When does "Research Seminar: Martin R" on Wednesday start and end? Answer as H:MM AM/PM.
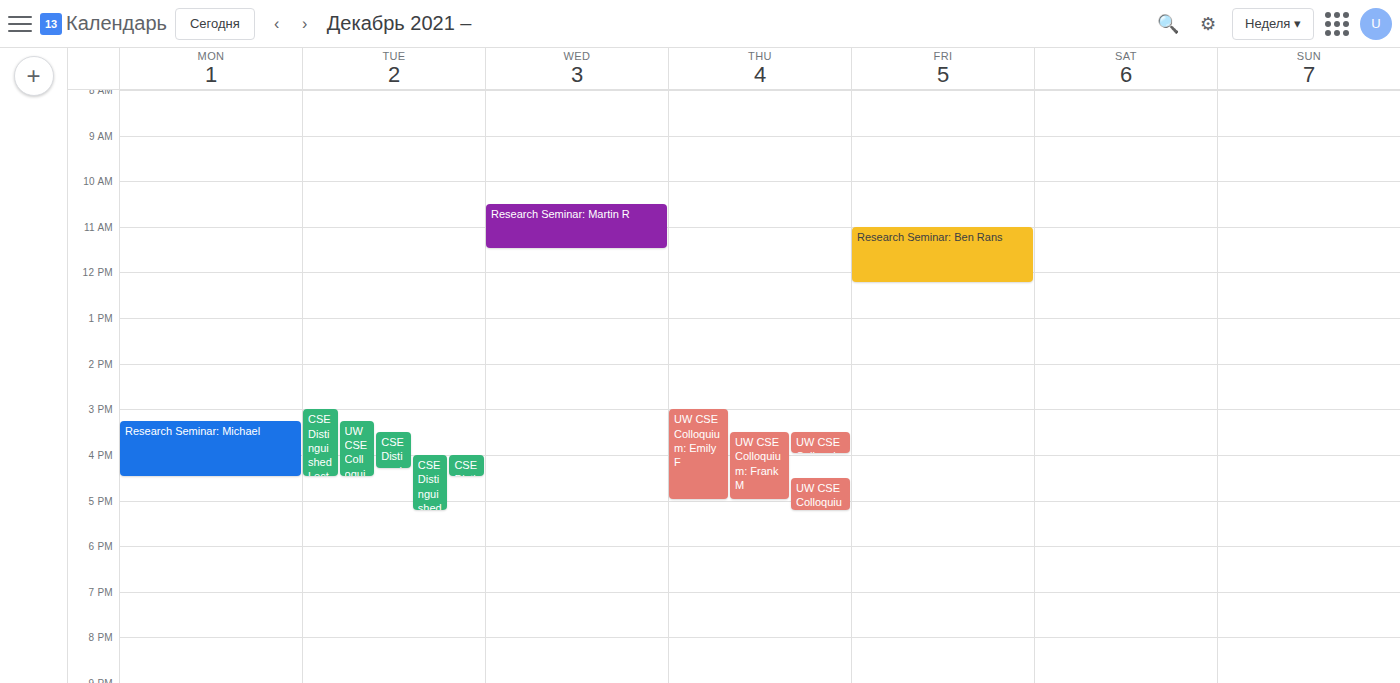
10:30 AM to 11:30 AM